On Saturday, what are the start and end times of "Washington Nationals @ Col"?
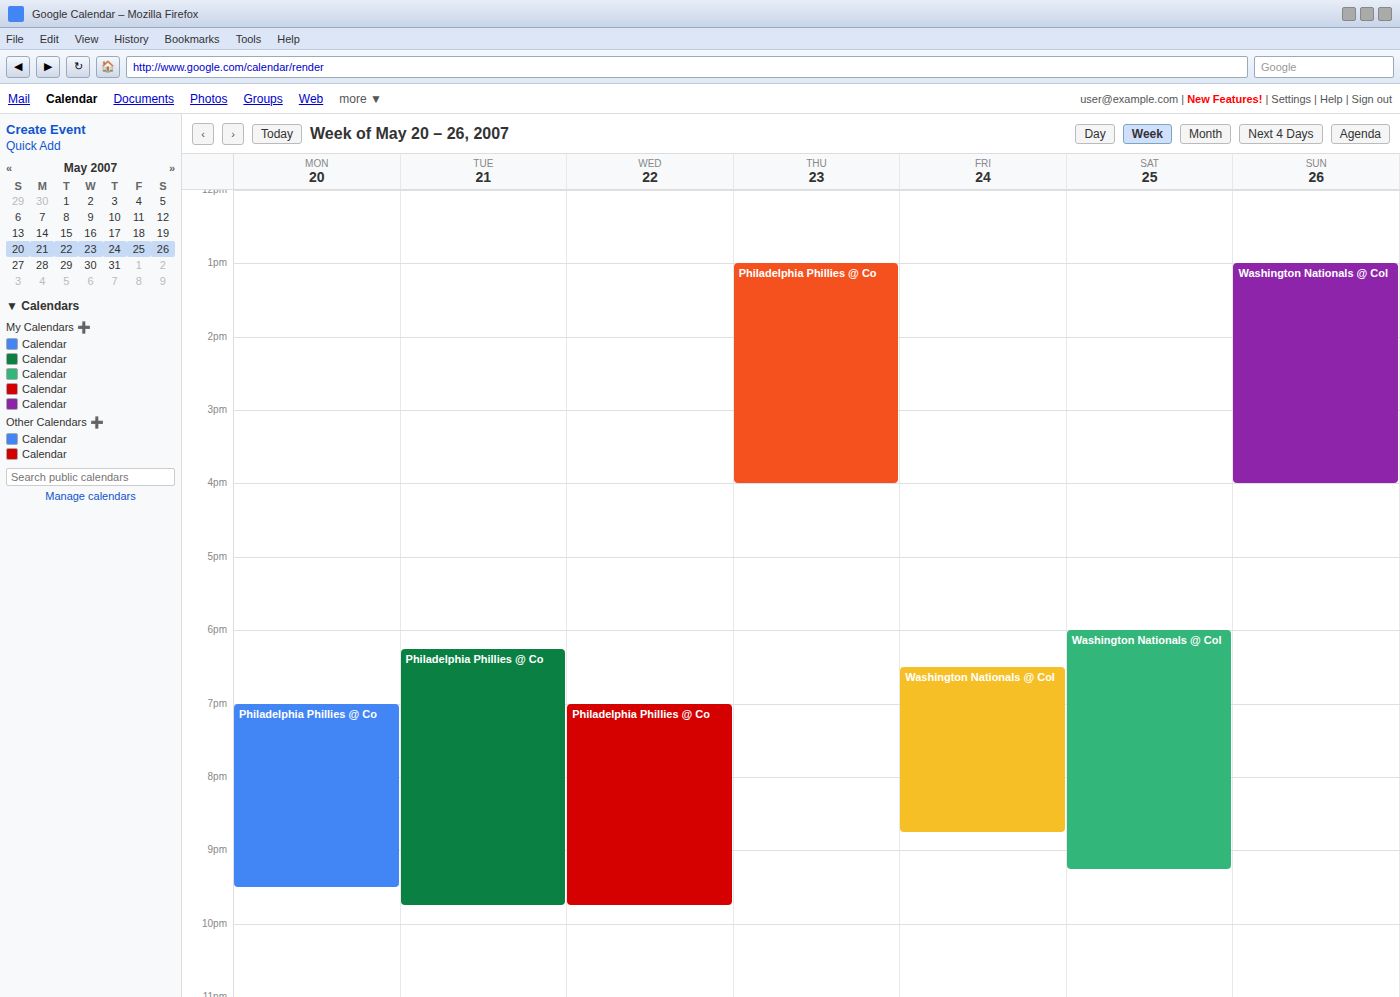
6:00 PM to 9:15 PM